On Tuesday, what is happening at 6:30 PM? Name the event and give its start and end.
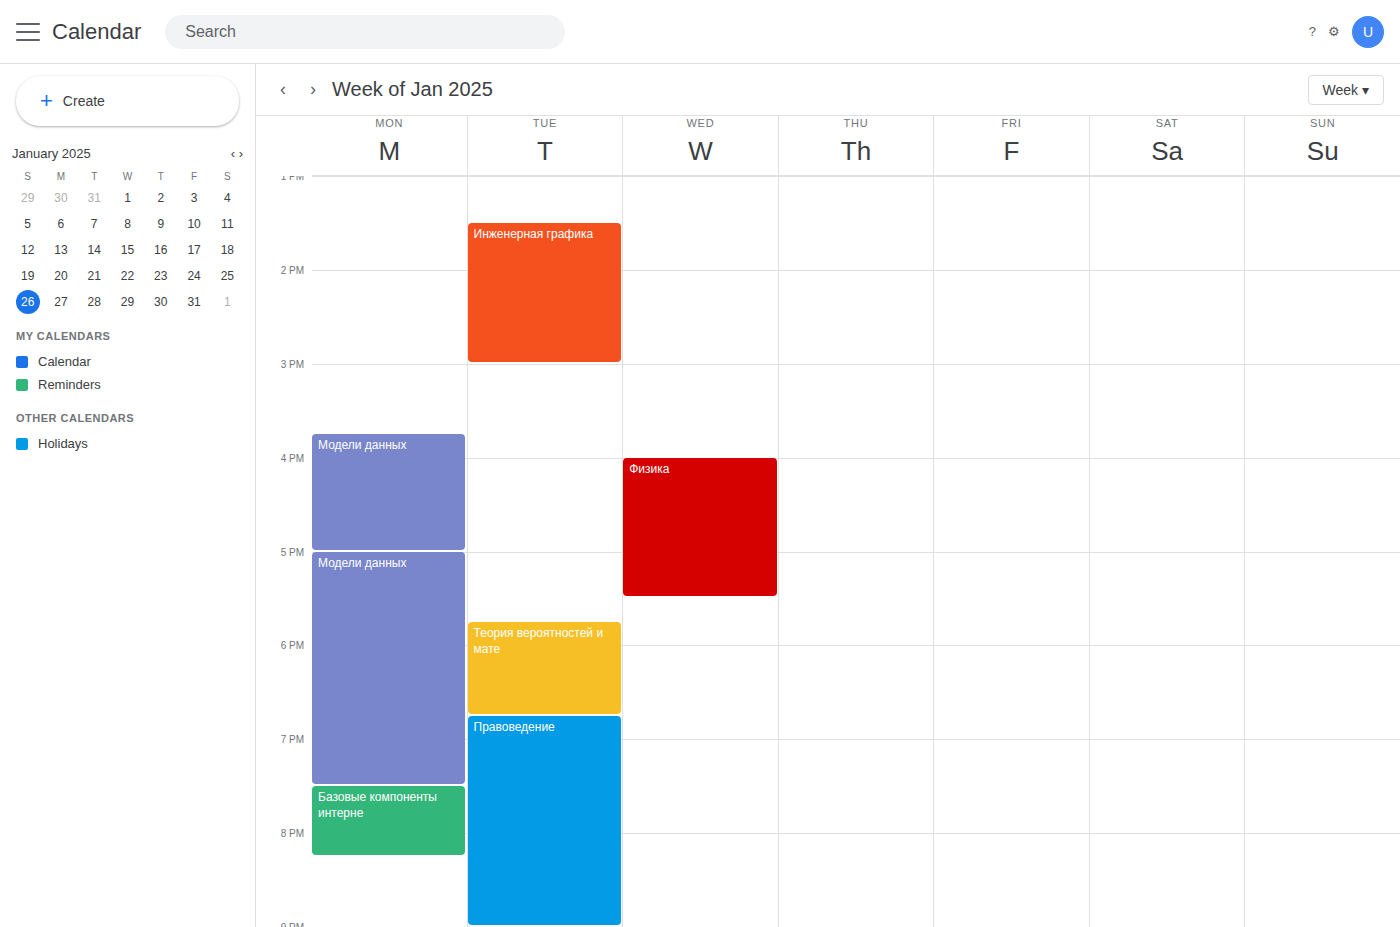
"Теория вероятностей и мате", 5:45 PM to 6:45 PM